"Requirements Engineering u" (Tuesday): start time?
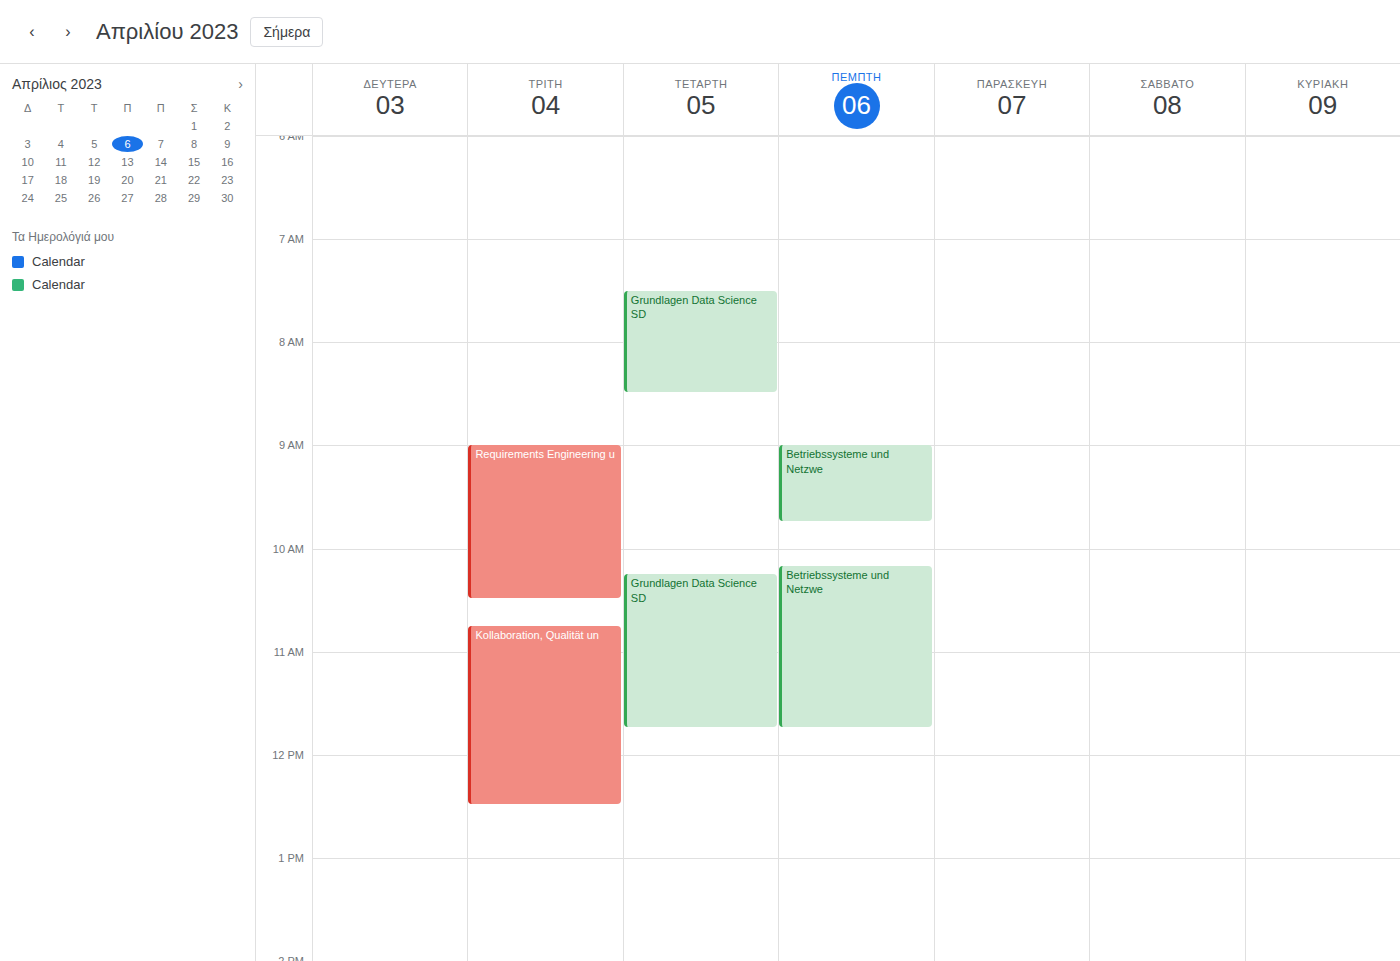
9:00 AM